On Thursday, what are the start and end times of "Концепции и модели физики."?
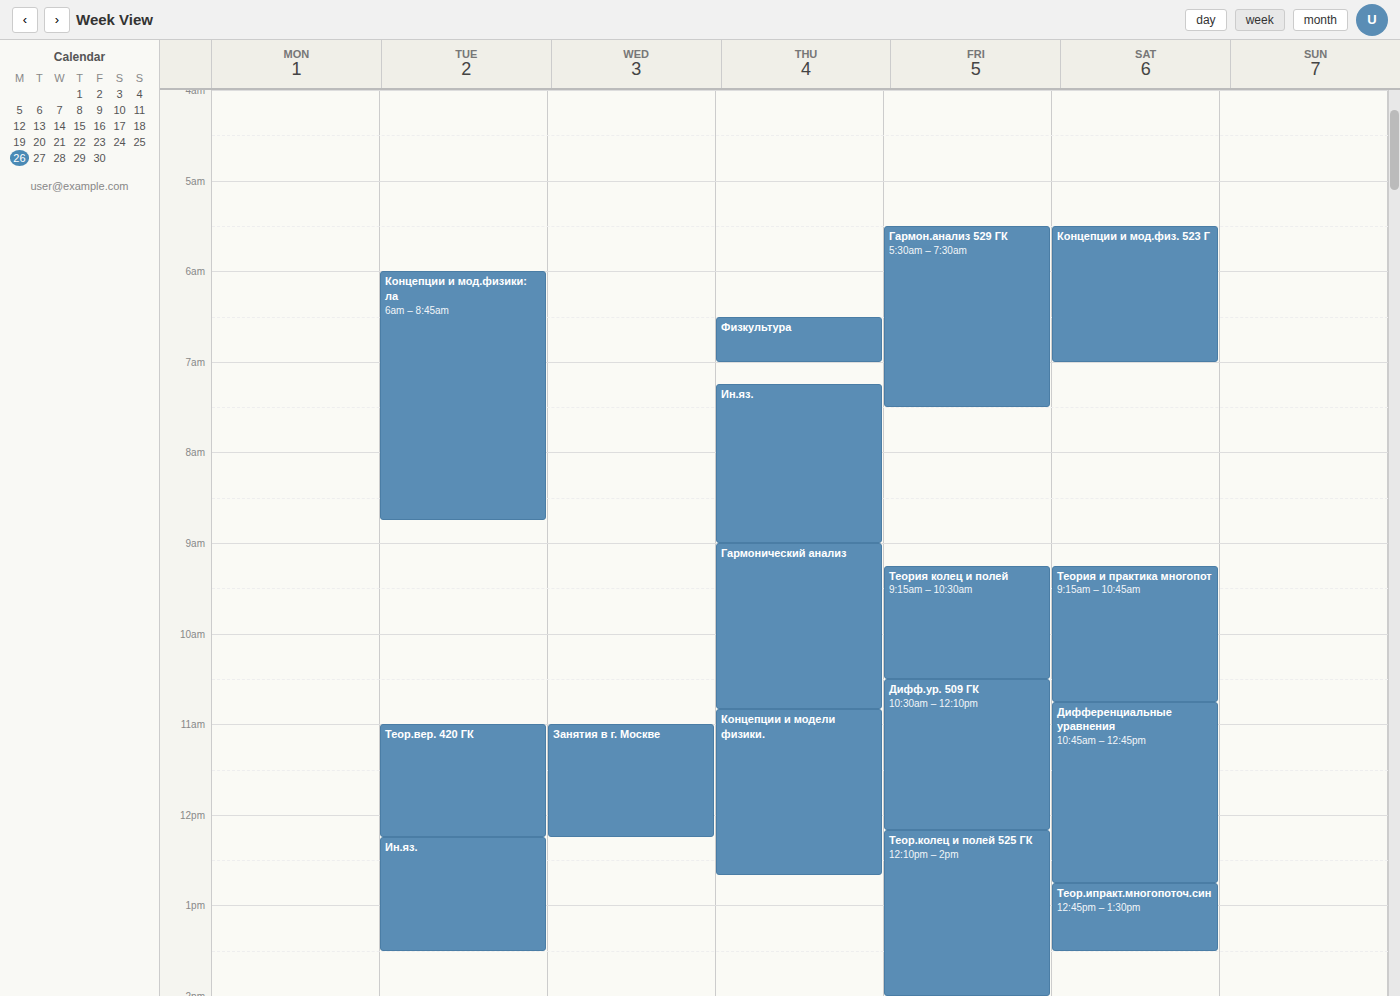
10:50 AM to 12:40 PM